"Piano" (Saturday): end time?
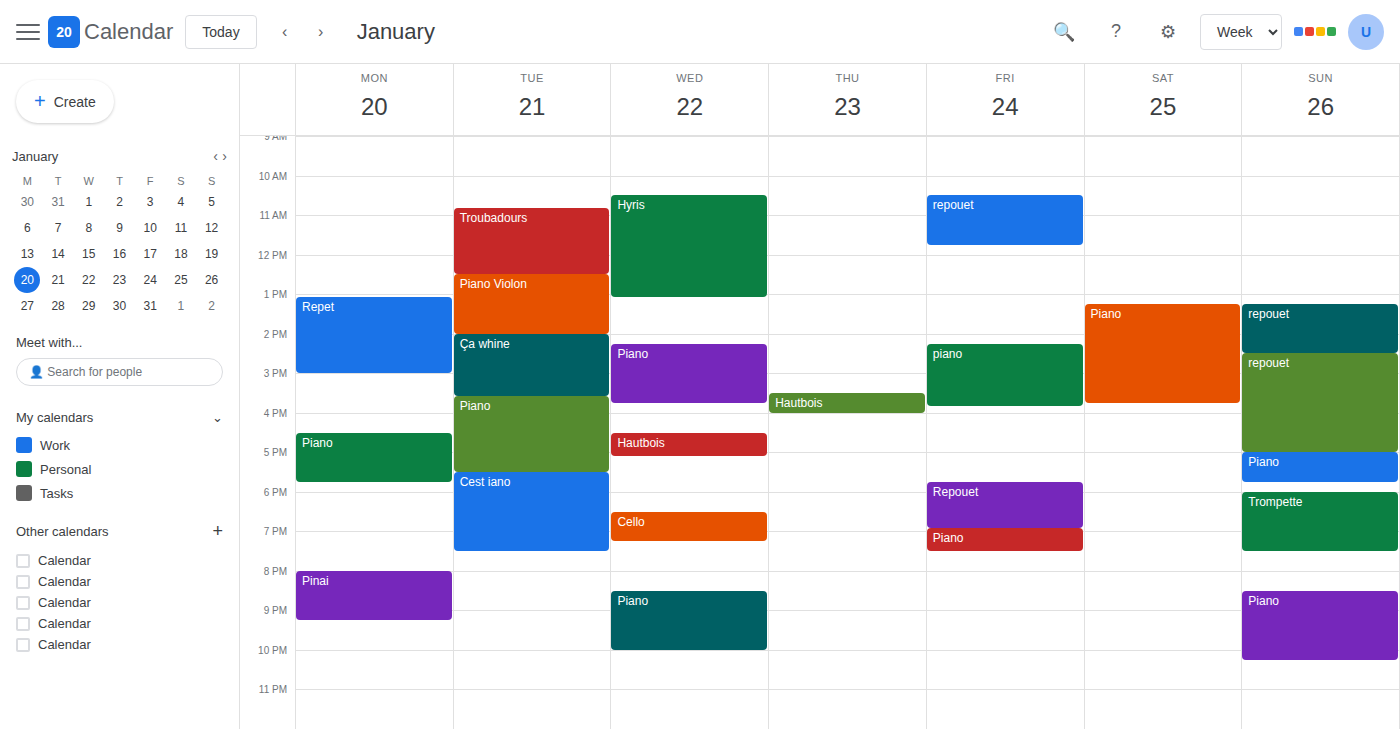
3:45 PM